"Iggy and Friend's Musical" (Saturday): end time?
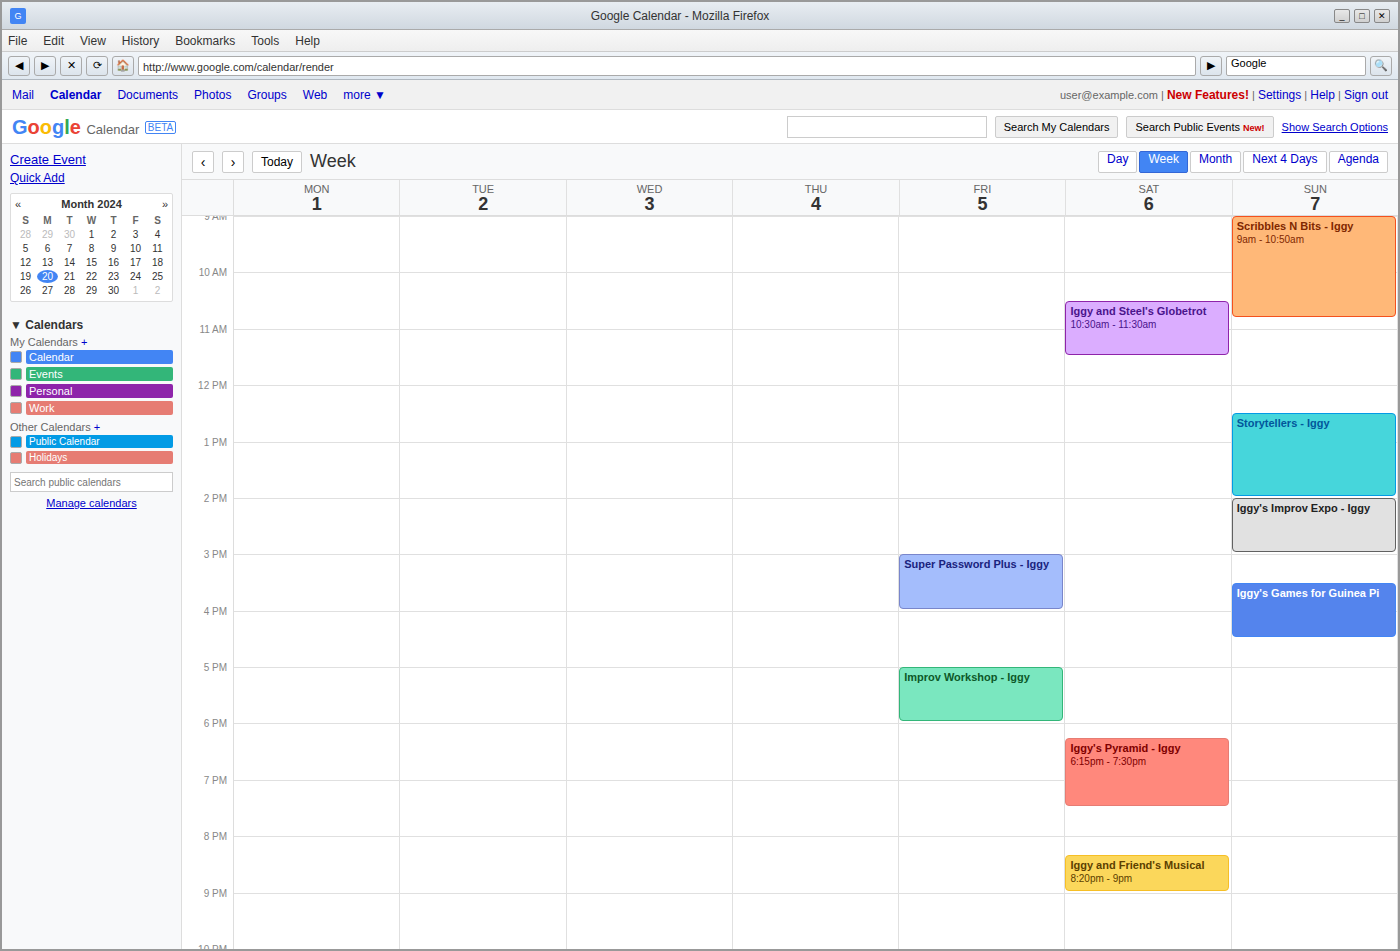
9:00 PM